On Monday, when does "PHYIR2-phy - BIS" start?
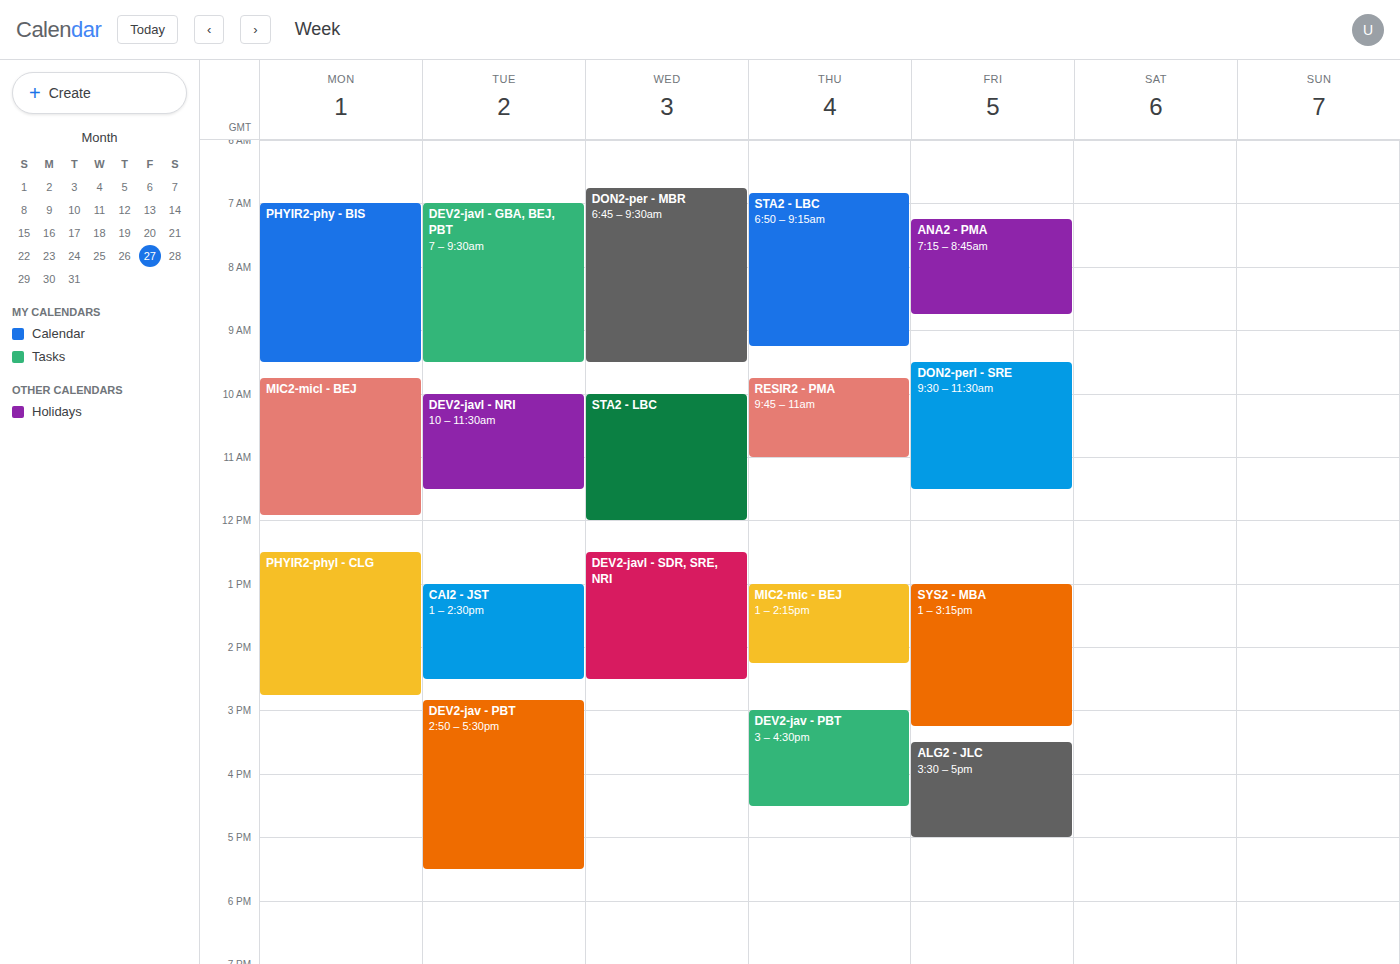
7:00 AM